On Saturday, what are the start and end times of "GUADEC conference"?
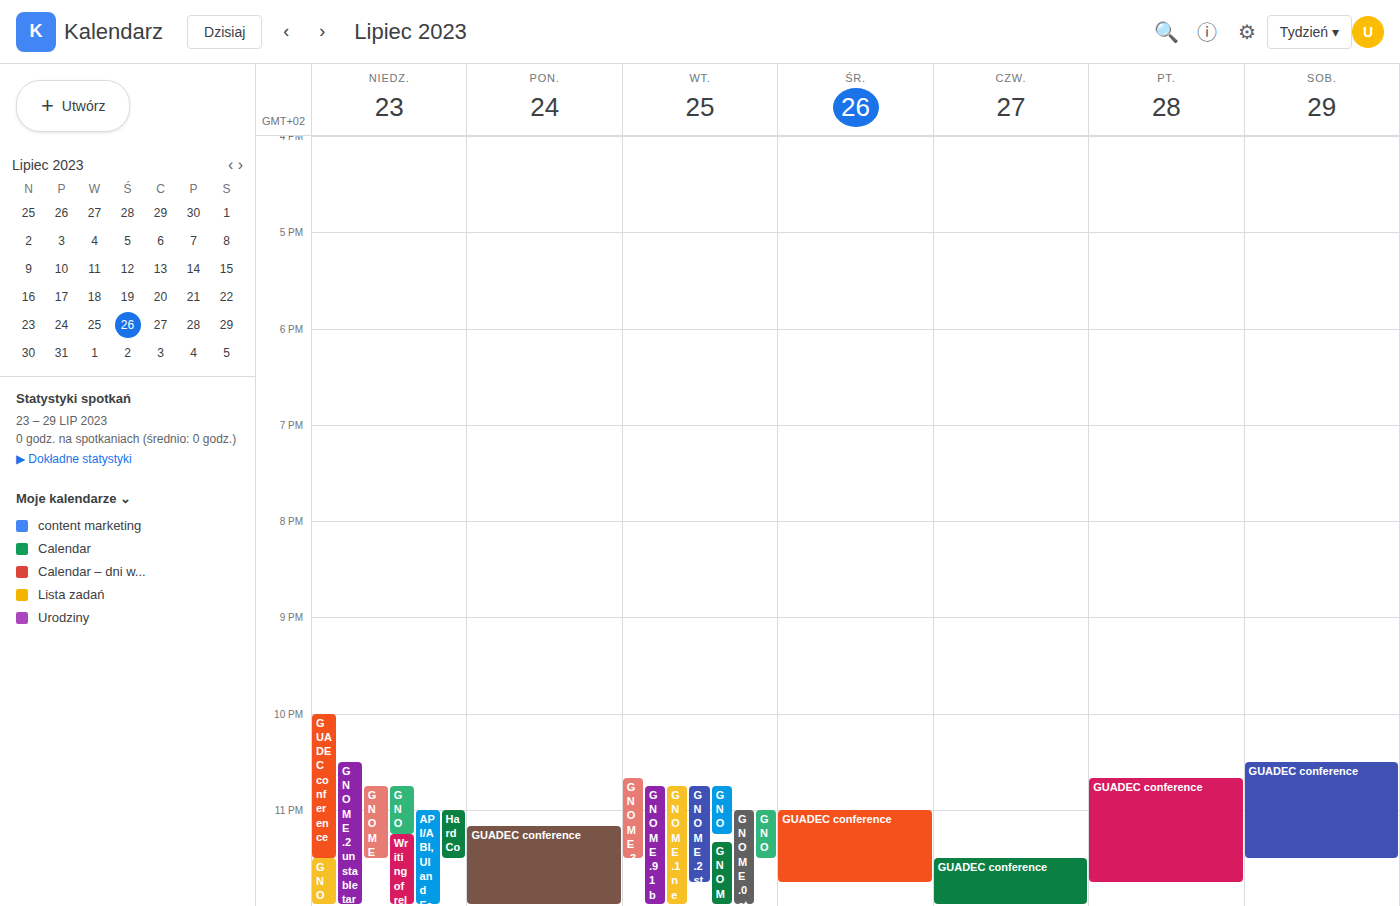
10:30 PM to 11:30 PM